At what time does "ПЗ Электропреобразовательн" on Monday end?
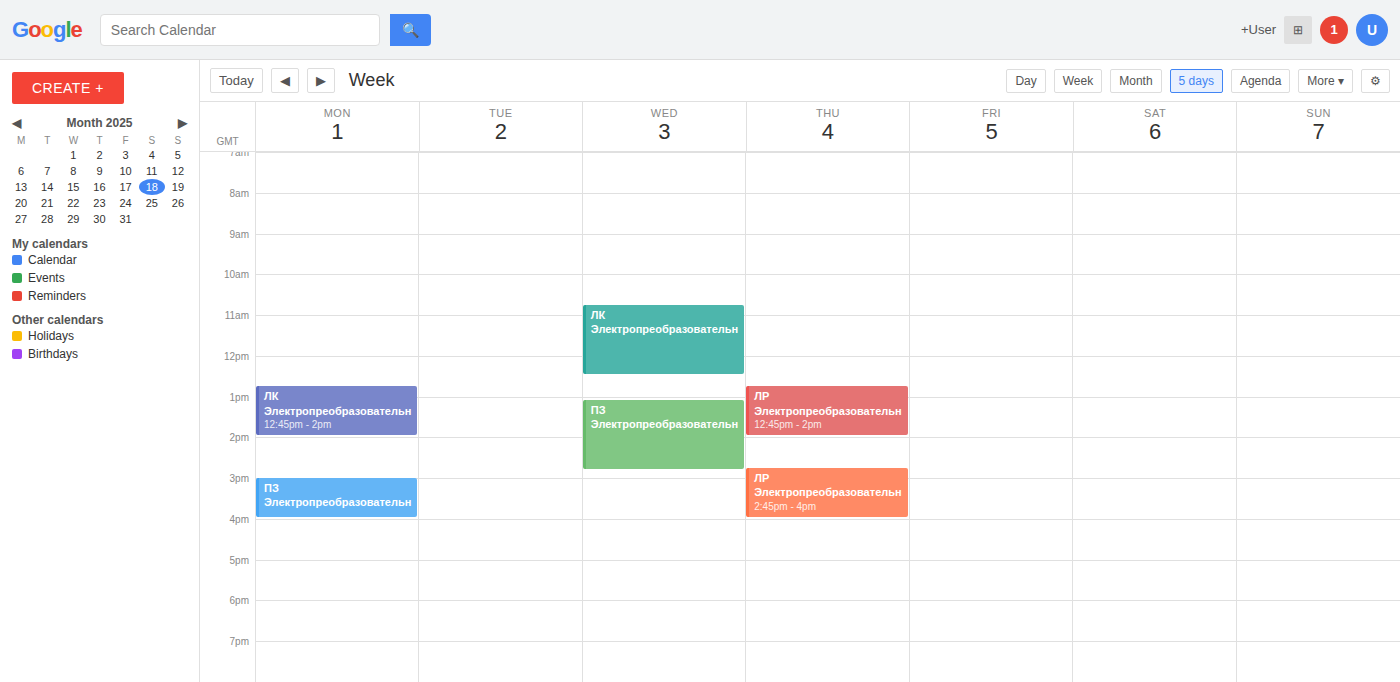
4:00 PM